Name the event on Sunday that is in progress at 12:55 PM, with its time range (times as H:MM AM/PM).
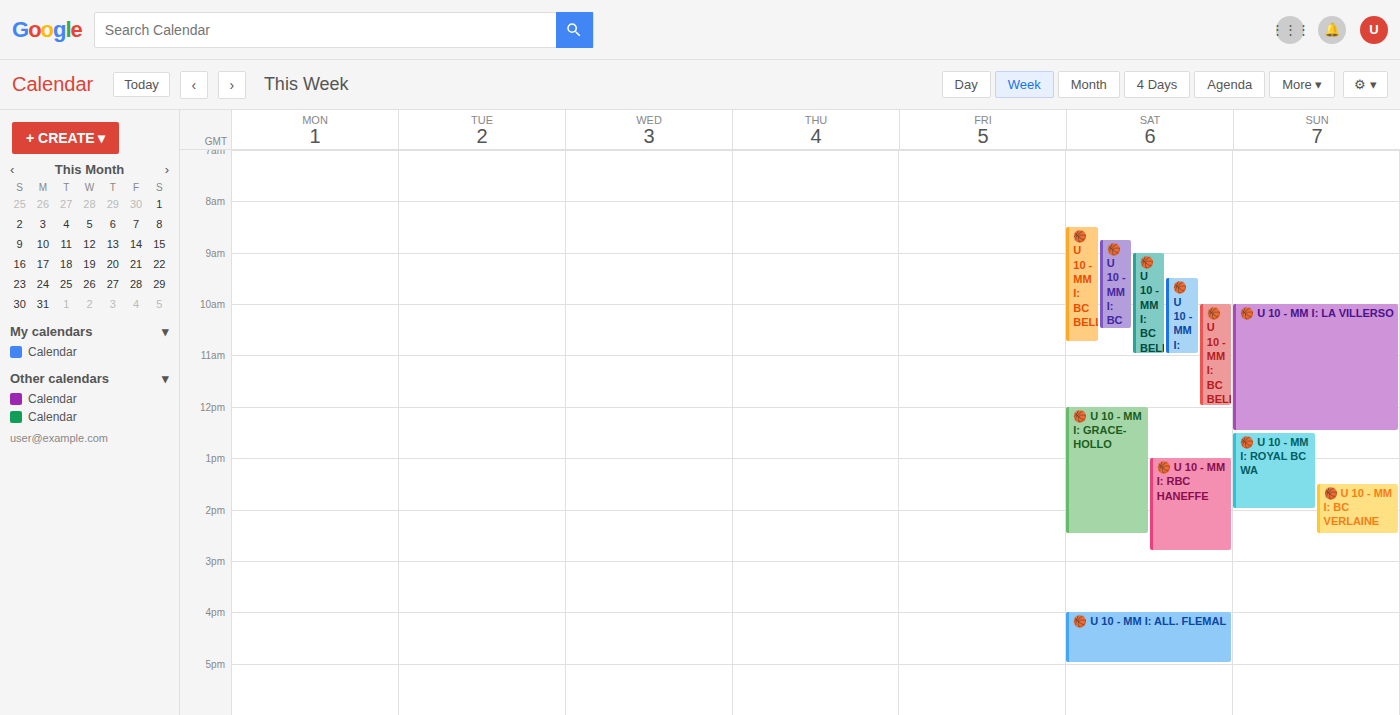
"🏀 U 10 - MM I: ROYAL BC WA", 12:30 PM to 2:00 PM